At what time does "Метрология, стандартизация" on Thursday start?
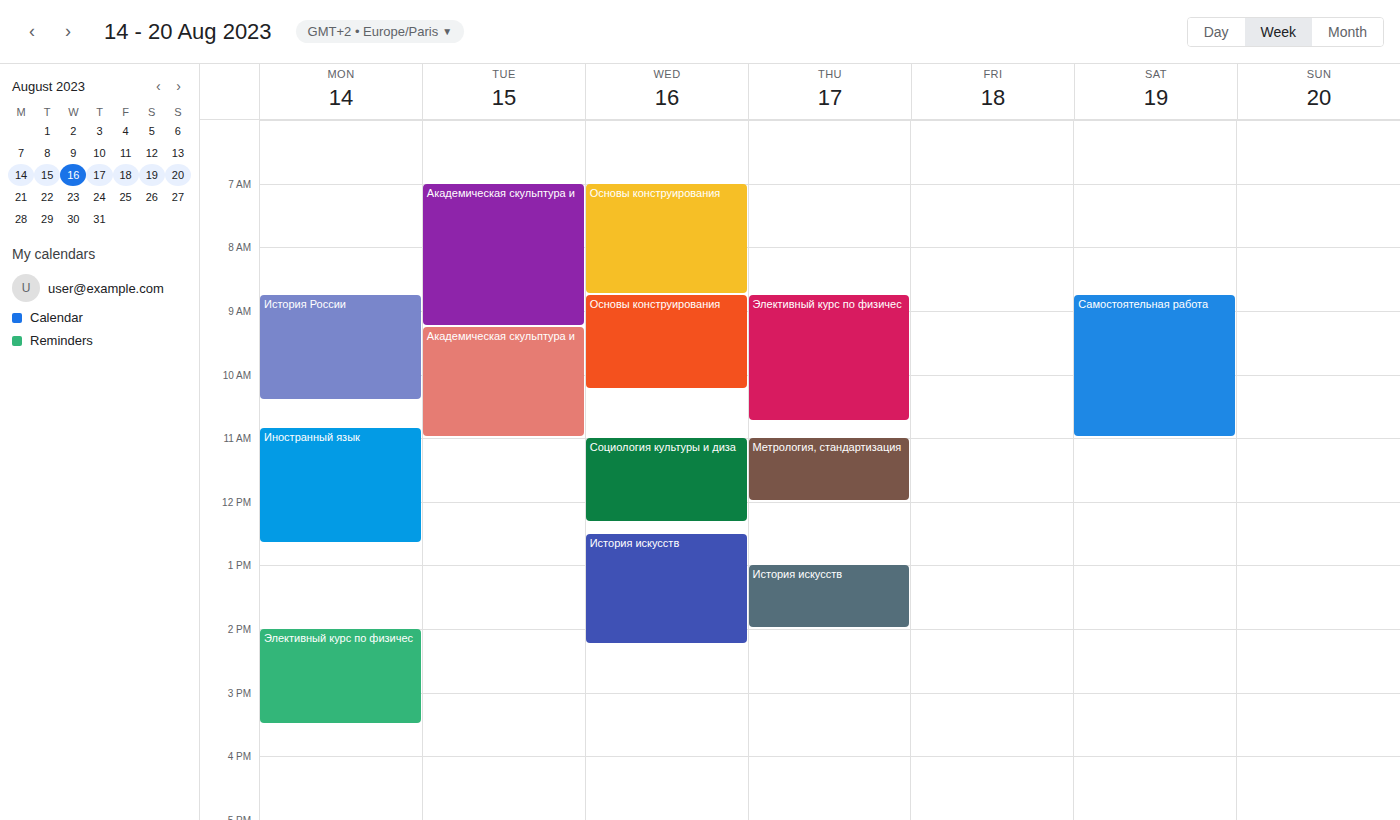
11:00 AM